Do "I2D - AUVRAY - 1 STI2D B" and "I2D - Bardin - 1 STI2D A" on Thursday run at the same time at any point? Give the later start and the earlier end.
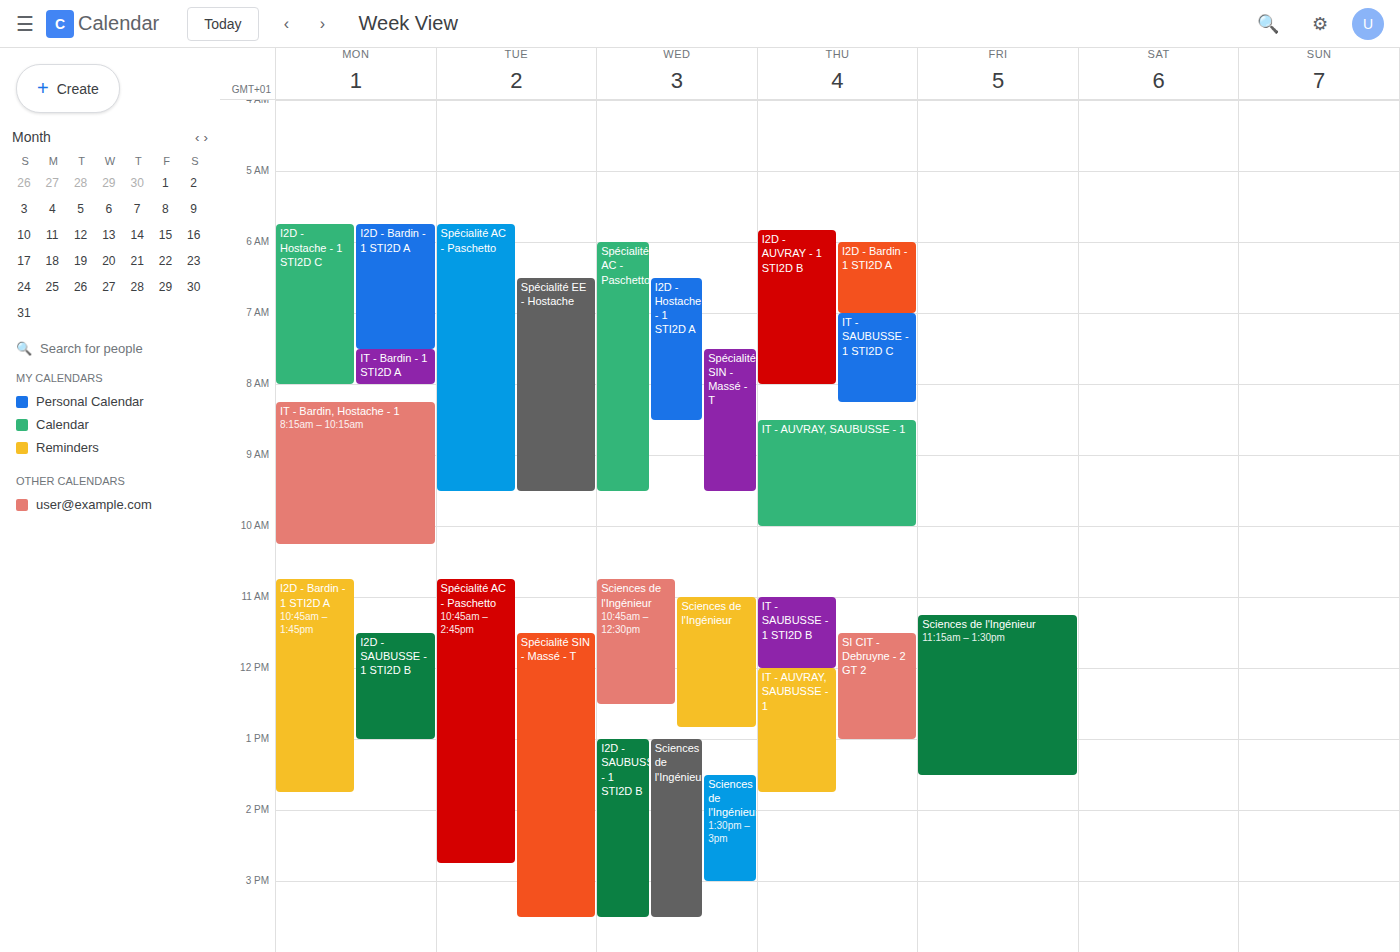
"I2D - Bardin - 1 STI2D A" runs 6:00 AM to 7:00 AM, inside "I2D - AUVRAY - 1 STI2D B" -- they overlap.